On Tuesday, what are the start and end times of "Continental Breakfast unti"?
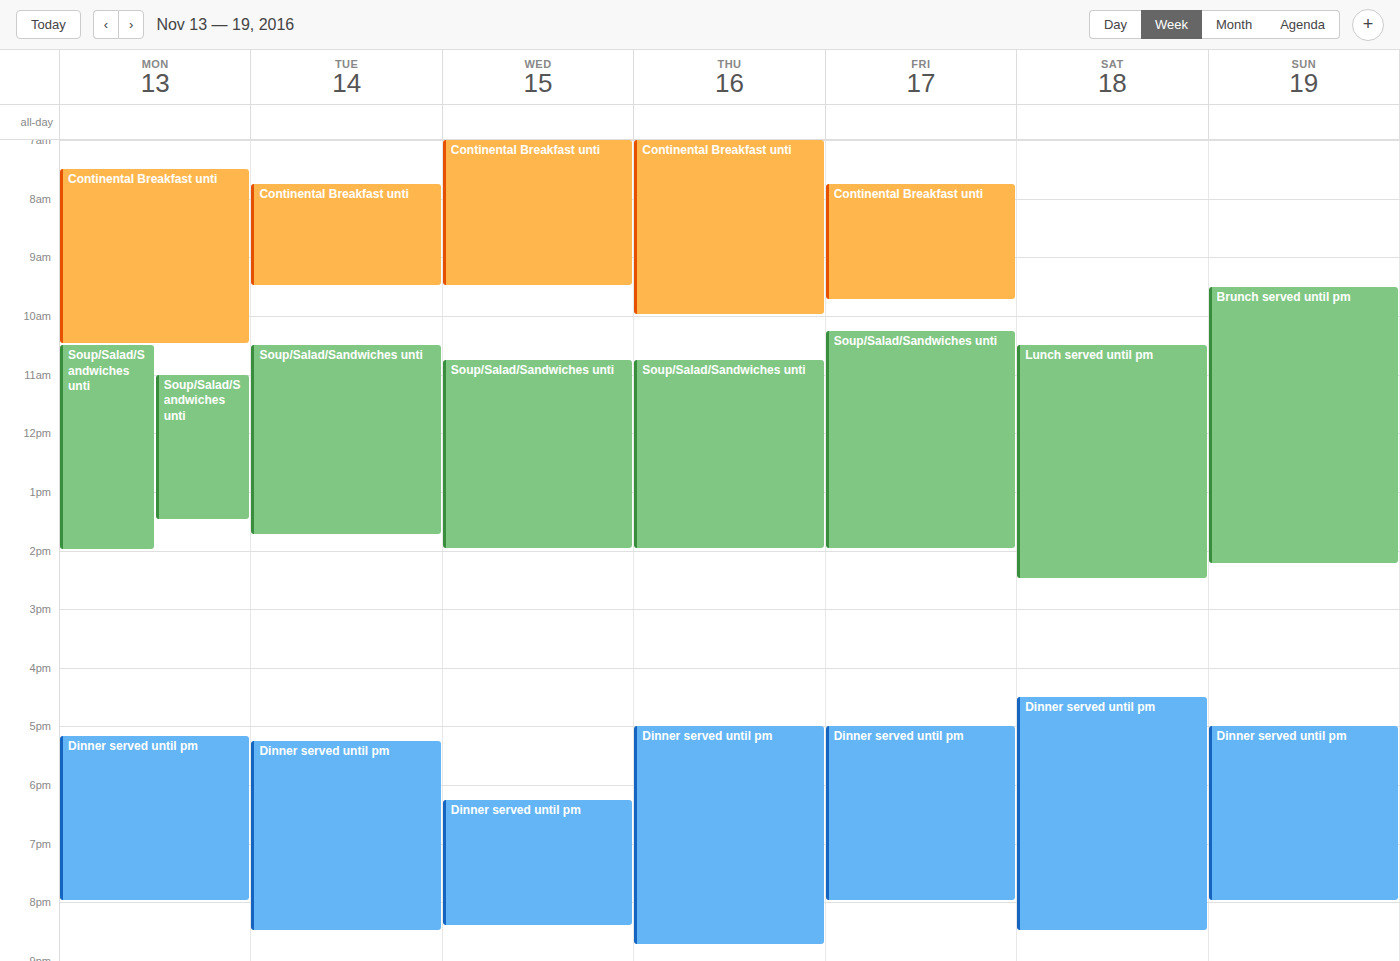
7:45 AM to 9:30 AM